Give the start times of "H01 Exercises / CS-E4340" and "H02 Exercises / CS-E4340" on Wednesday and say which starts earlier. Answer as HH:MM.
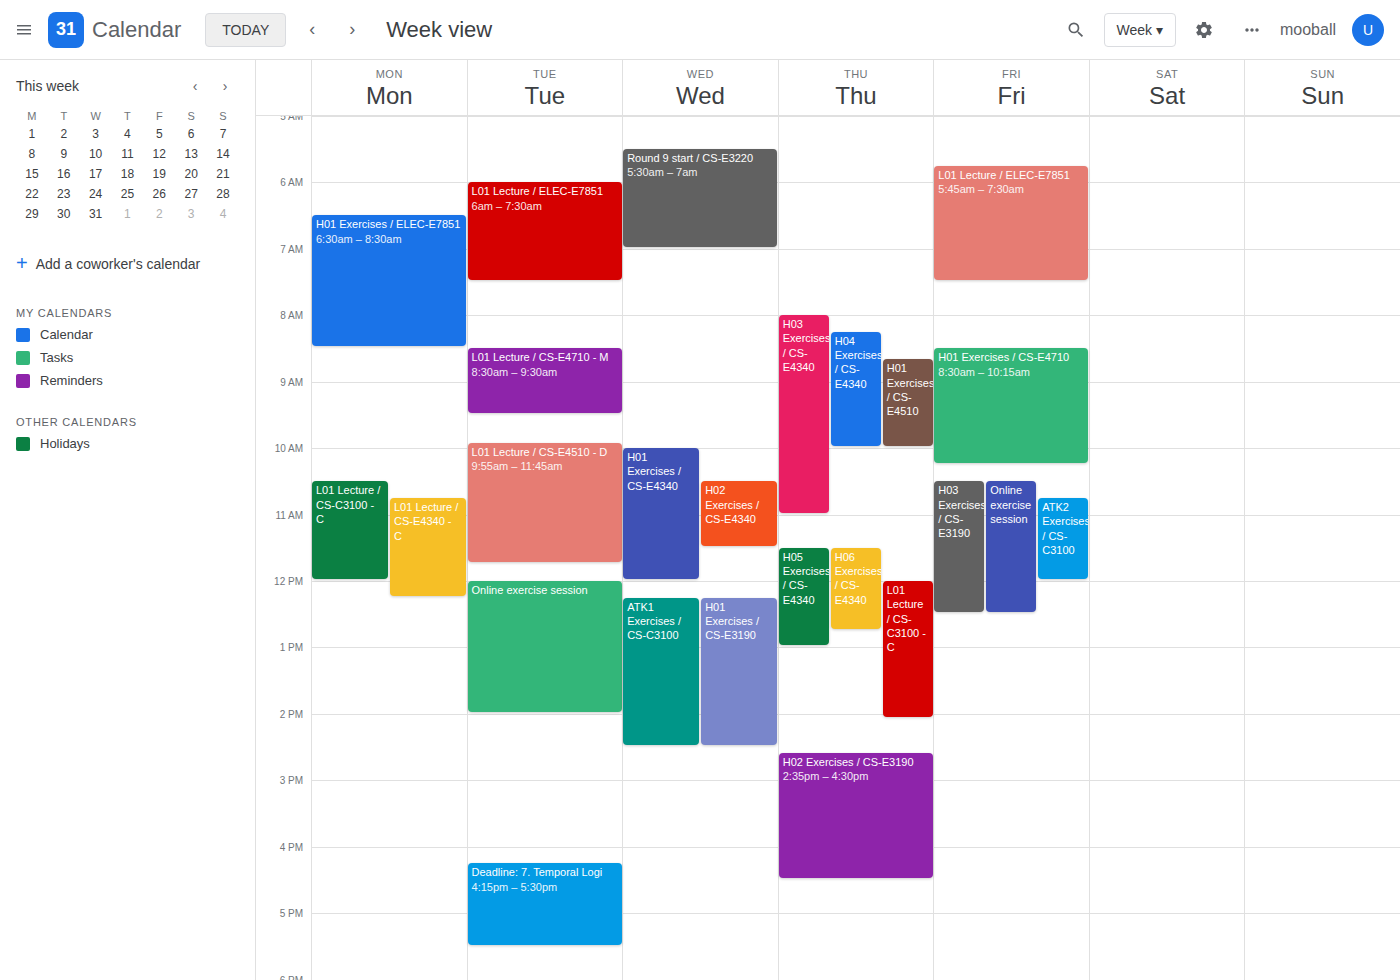
"H01 Exercises / CS-E4340" 10:00; "H02 Exercises / CS-E4340" 10:30.